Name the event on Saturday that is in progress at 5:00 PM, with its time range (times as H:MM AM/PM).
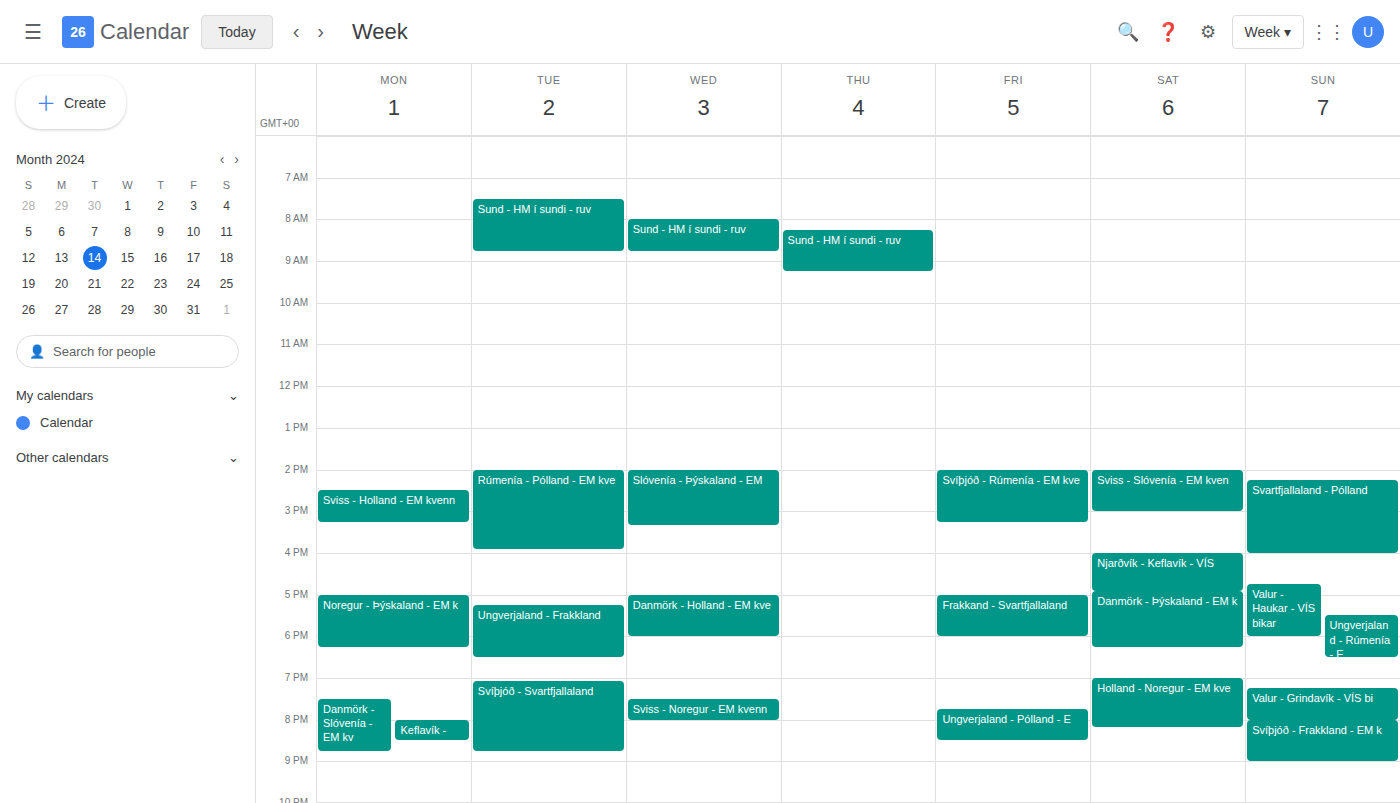
"Danmörk - Þýskaland - EM k", 4:55 PM to 6:15 PM